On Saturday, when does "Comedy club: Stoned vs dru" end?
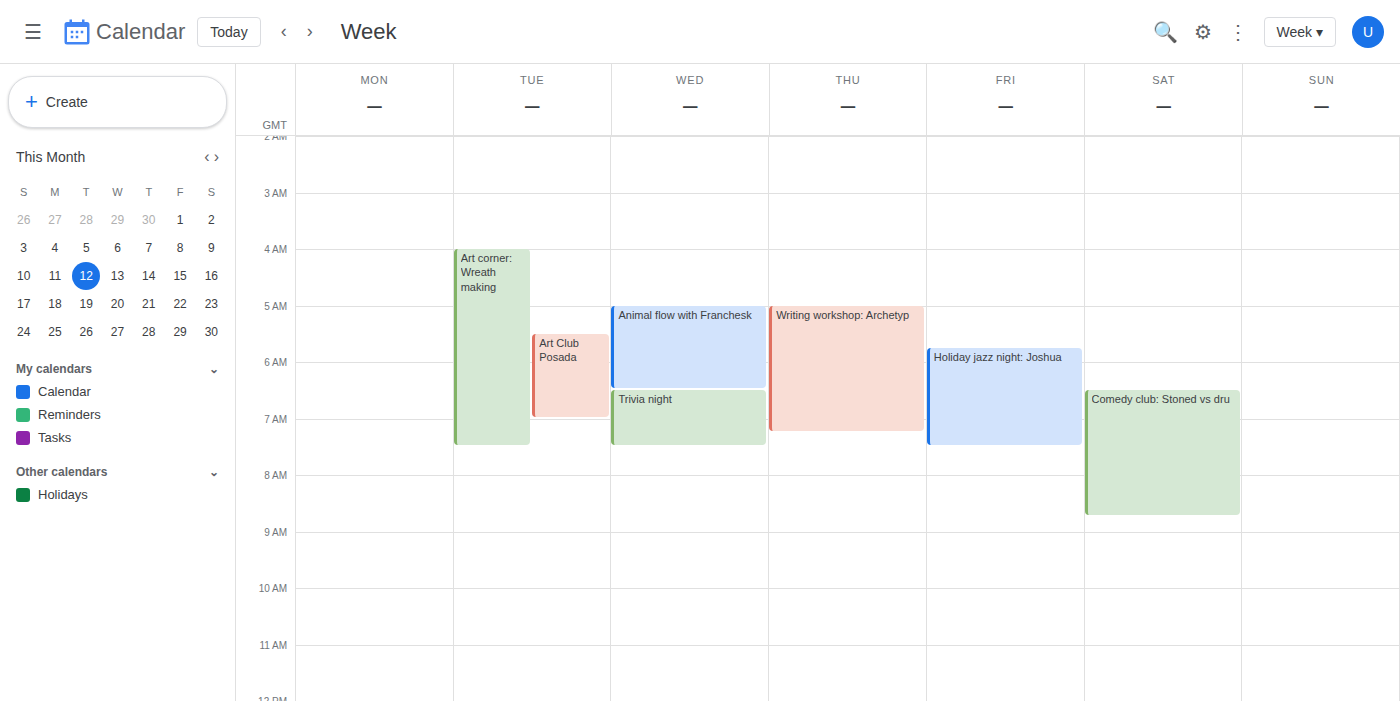
8:45 AM